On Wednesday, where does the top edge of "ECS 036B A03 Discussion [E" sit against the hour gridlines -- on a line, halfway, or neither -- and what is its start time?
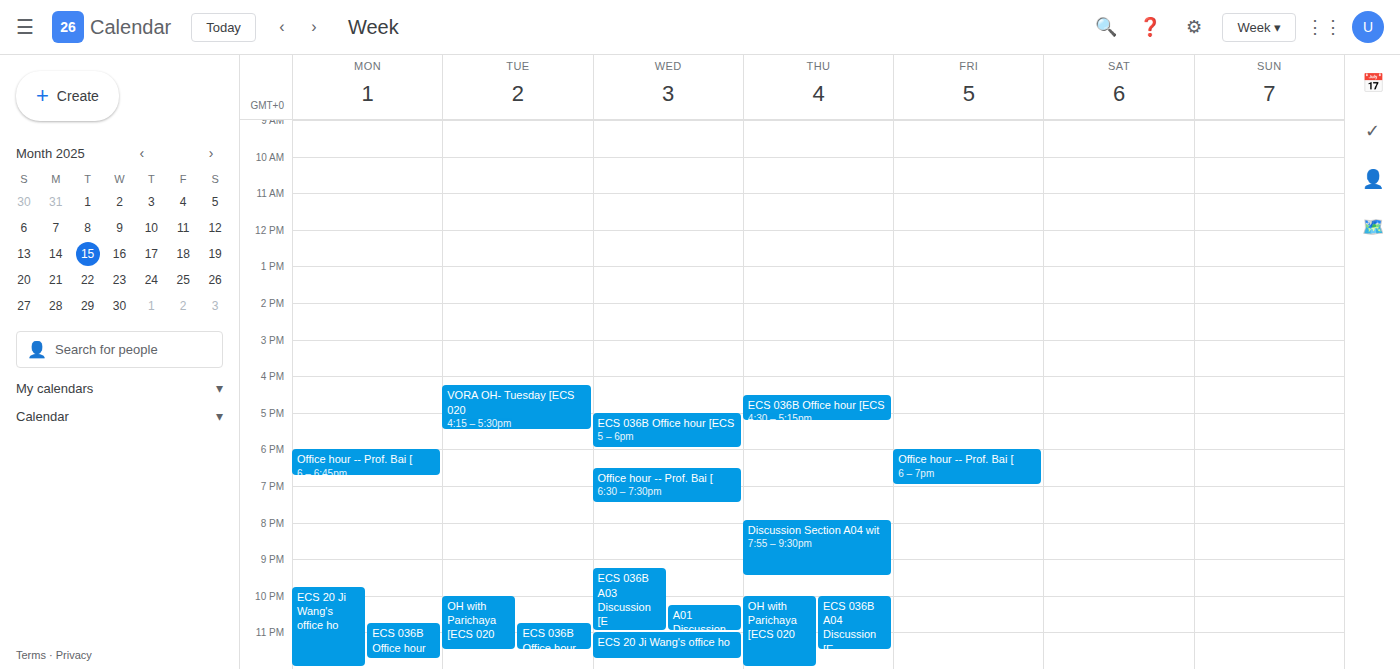
9:15 PM -- neither: a quarter of the way from the 9 PM line to the 10 PM line.